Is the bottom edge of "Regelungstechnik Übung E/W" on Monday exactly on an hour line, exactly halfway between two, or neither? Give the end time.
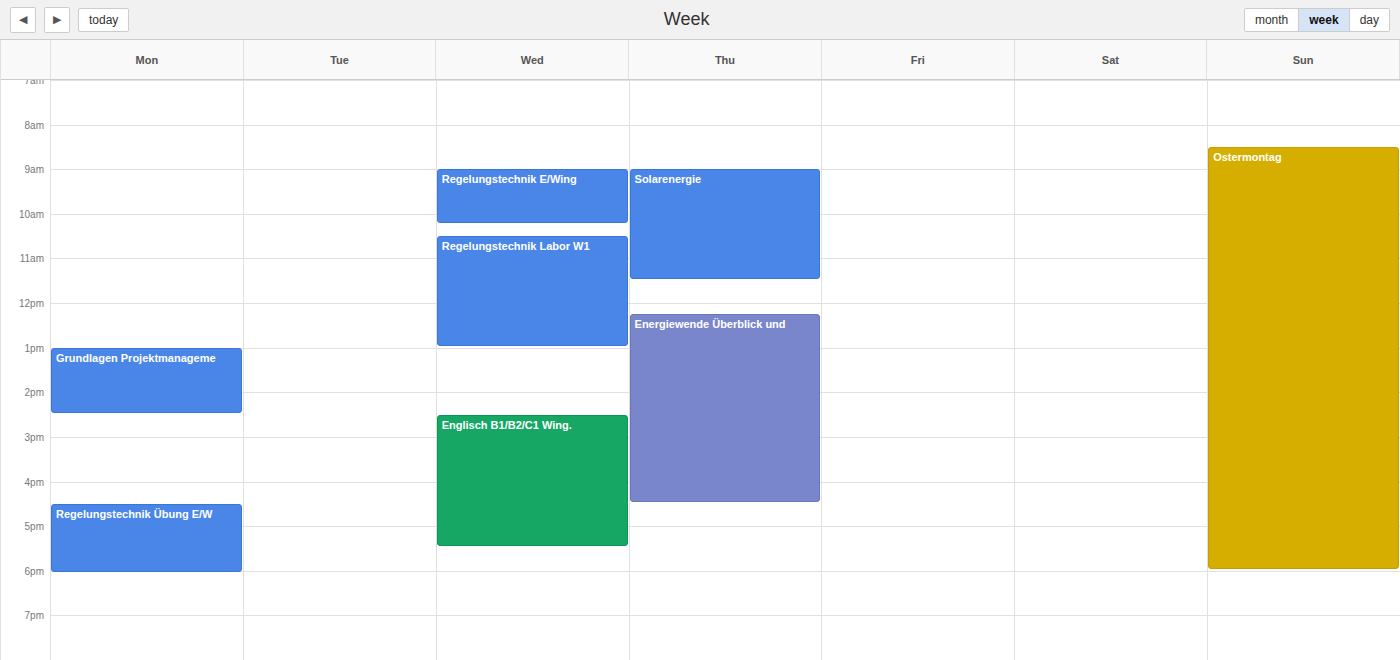
6:05 PM -- neither: 5 minutes below the 6 PM line and 55 minutes above the 7 PM line.